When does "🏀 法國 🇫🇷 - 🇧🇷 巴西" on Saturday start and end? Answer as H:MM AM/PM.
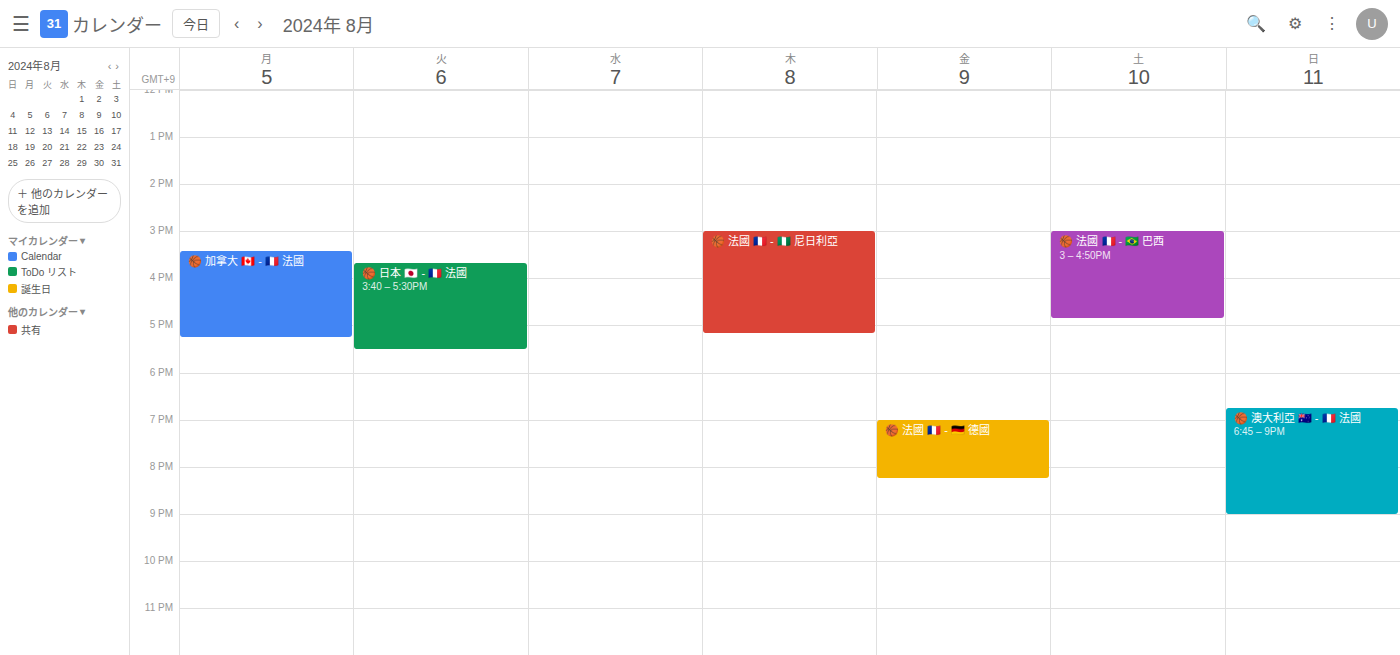
3:00 PM to 4:50 PM